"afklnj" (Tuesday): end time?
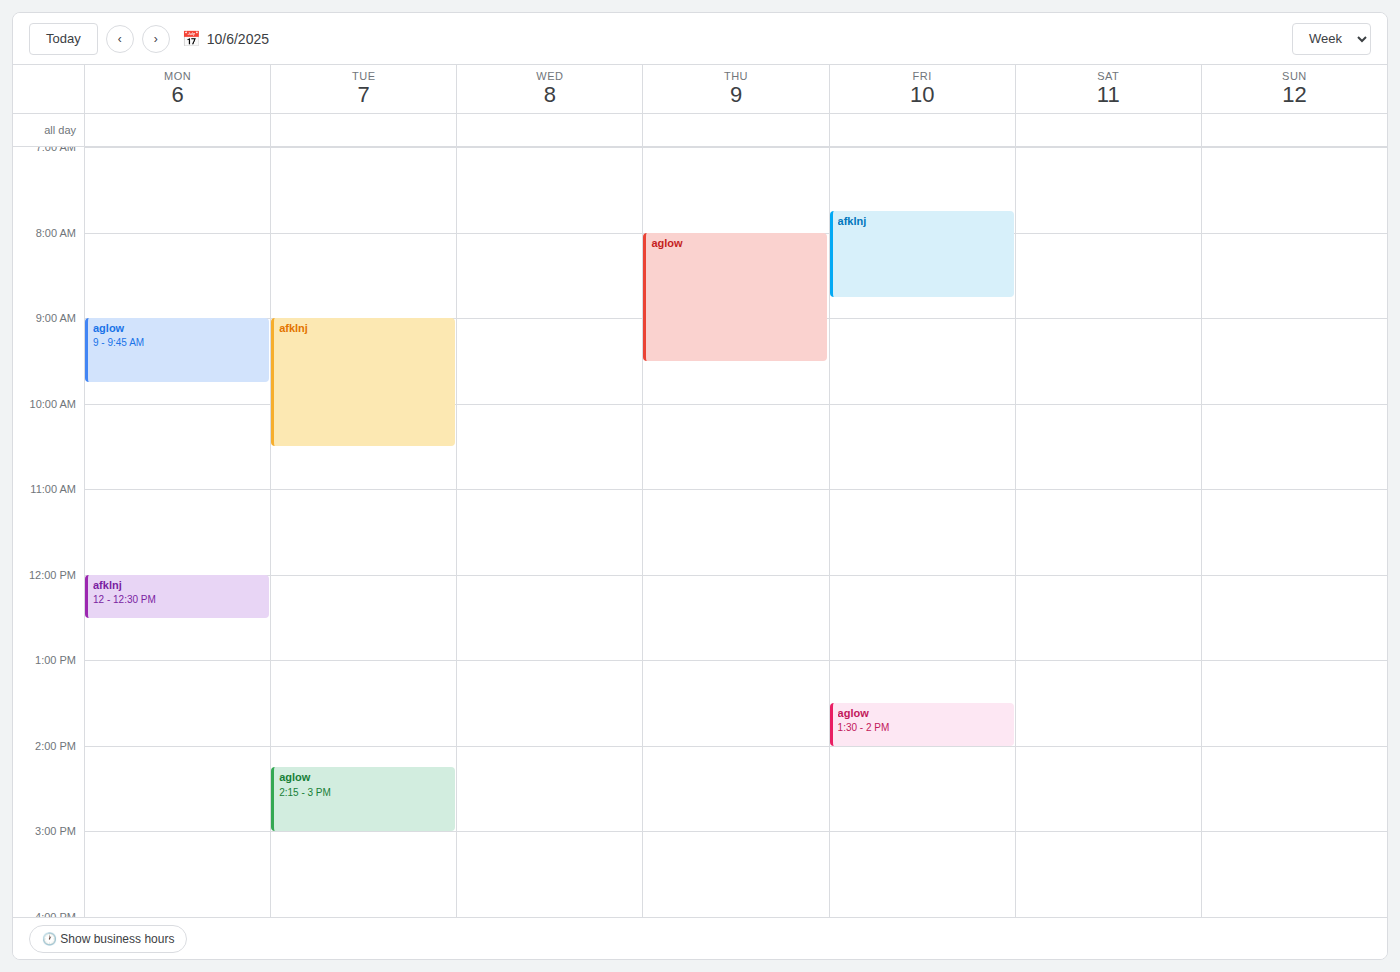
10:30